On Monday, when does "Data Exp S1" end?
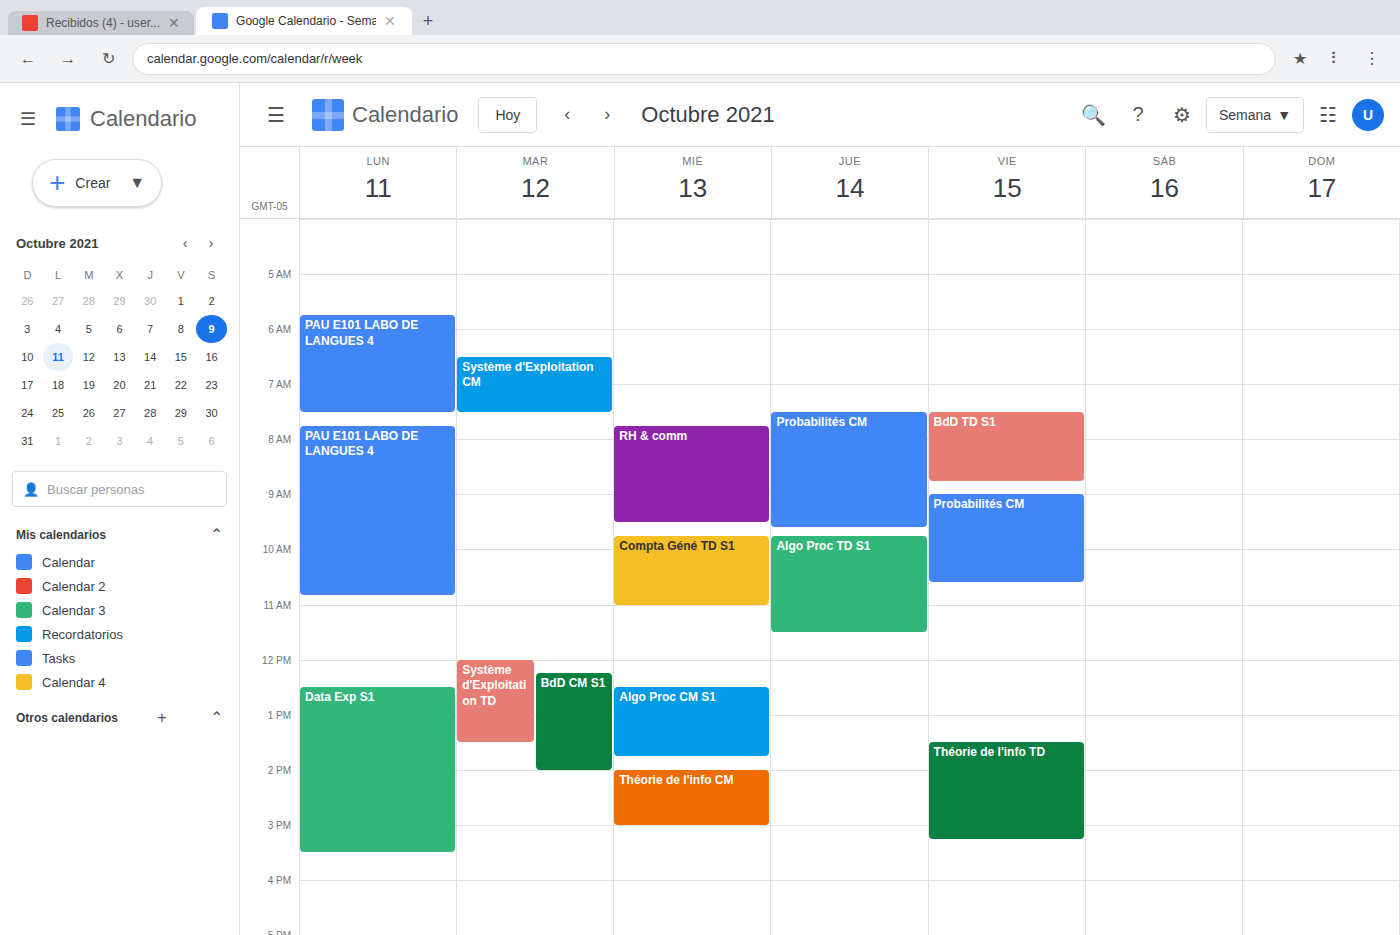
3:30 PM